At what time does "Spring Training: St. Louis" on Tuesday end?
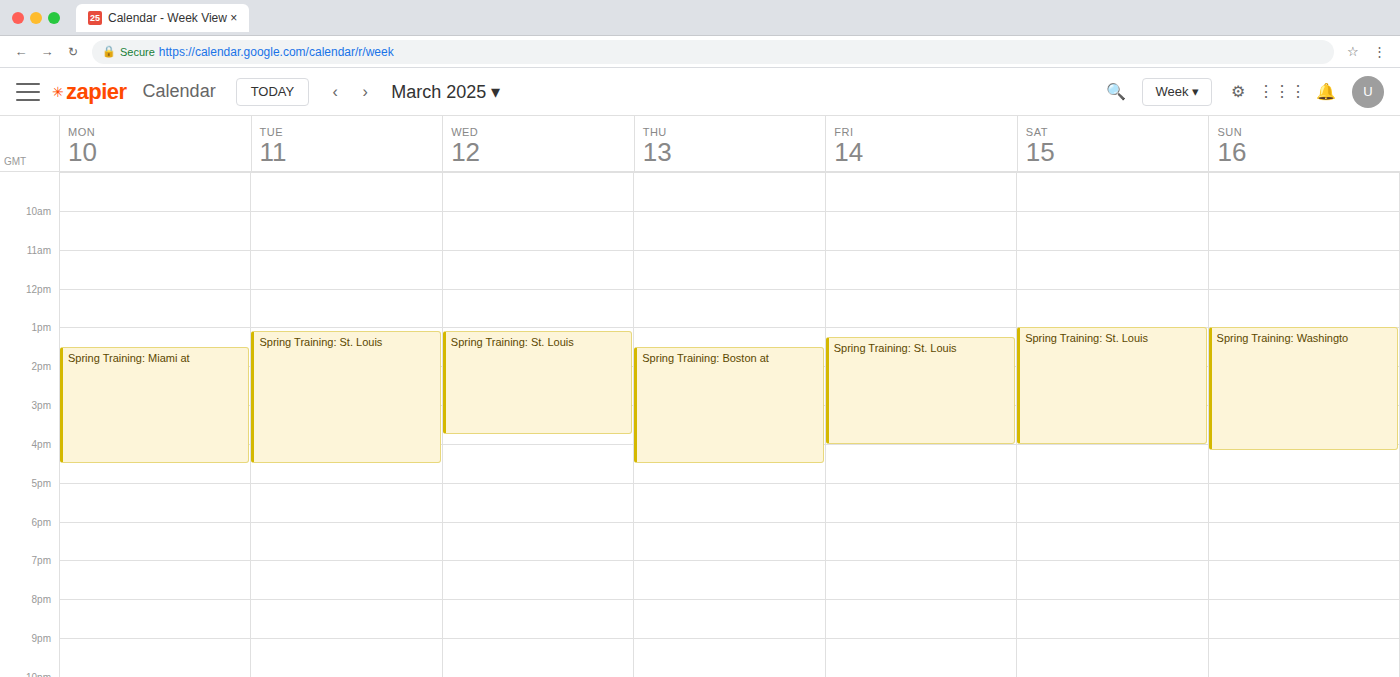
16:30